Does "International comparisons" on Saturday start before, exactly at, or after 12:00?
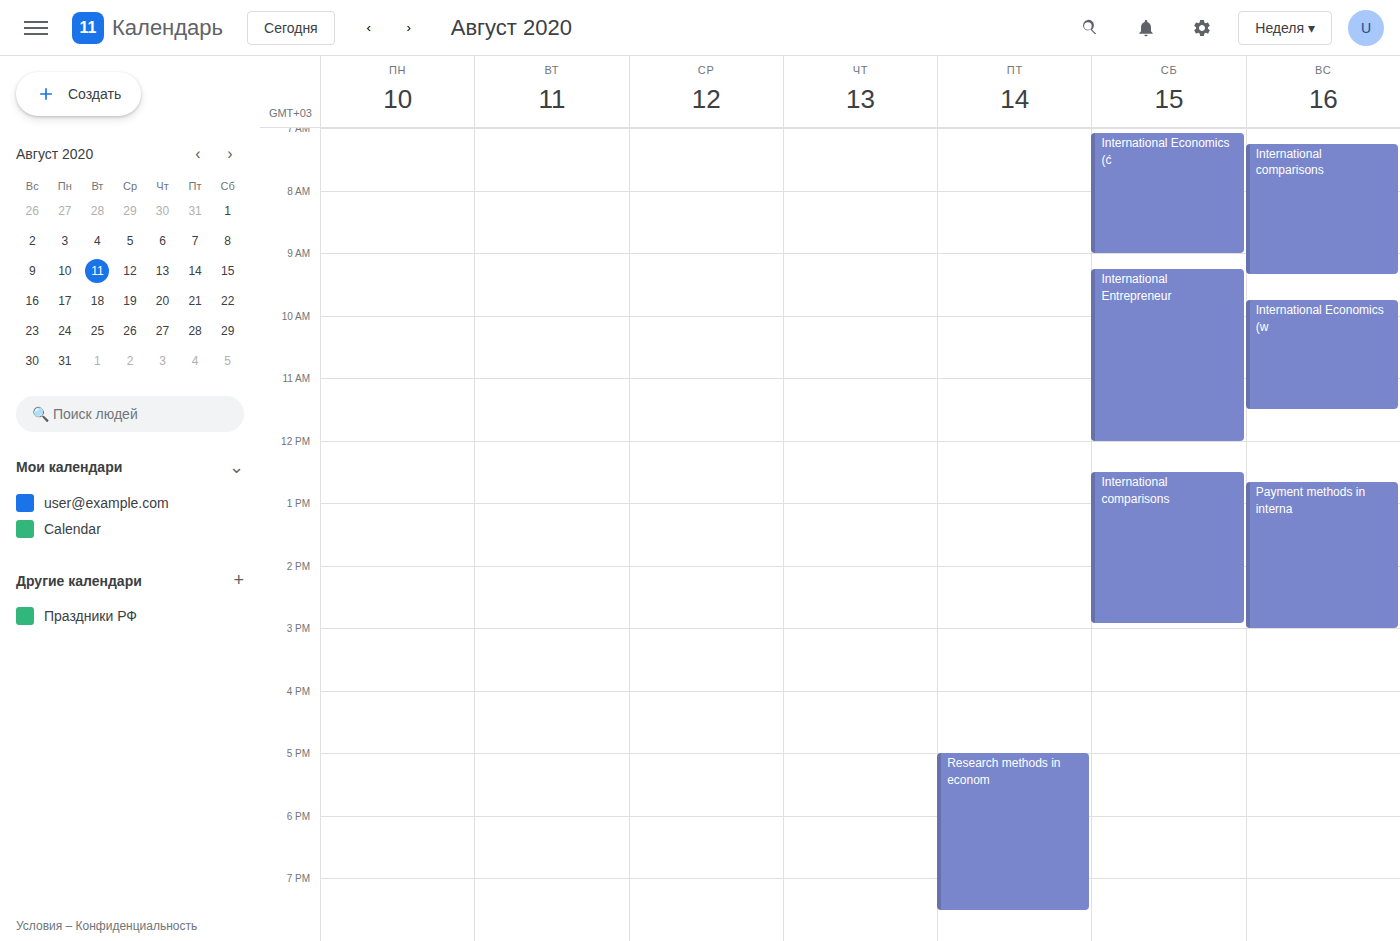
12:30 -- after 12:00, 30 minutes below the 12:00 line.